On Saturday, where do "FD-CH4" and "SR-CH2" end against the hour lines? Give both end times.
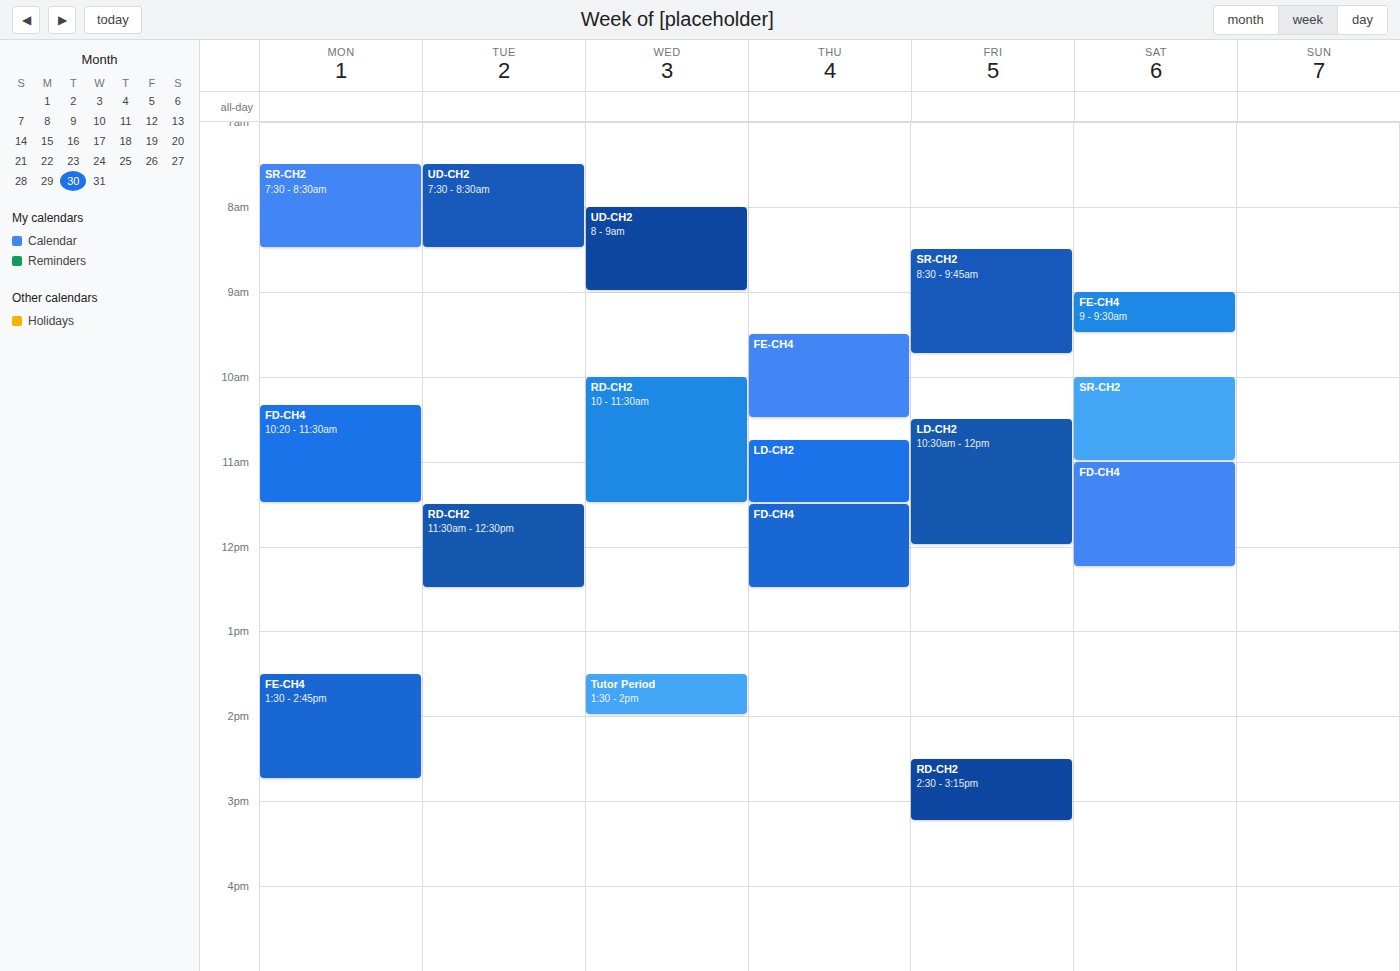
"FD-CH4": 12:15, neither: a quarter of the way from the 12:00 line to the 13:00 line. "SR-CH2": 11:00, exactly on the 11:00 line.